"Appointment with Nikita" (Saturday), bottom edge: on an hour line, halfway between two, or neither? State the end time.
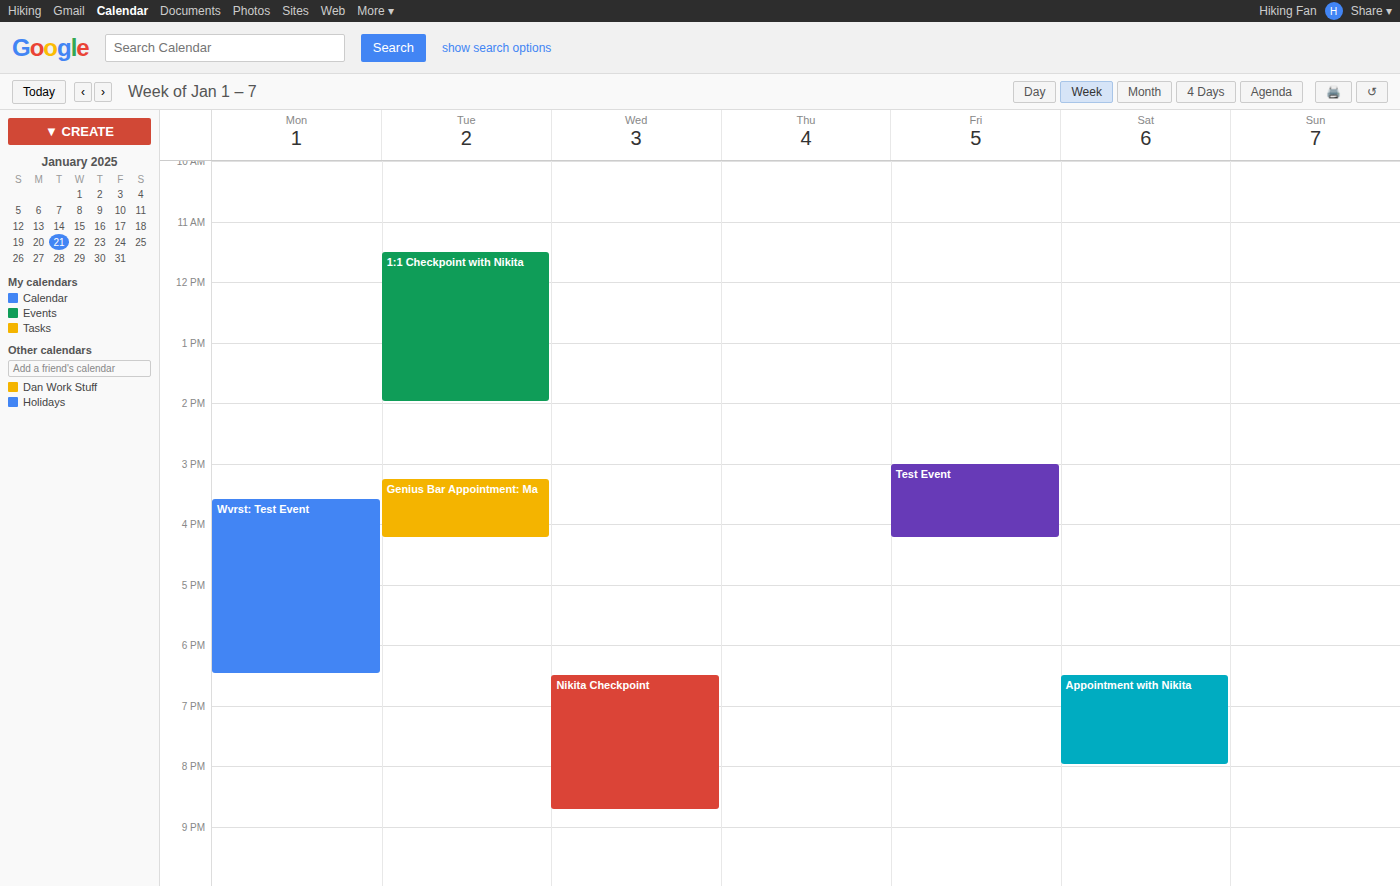
8:00 PM -- exactly on the 8 PM line.